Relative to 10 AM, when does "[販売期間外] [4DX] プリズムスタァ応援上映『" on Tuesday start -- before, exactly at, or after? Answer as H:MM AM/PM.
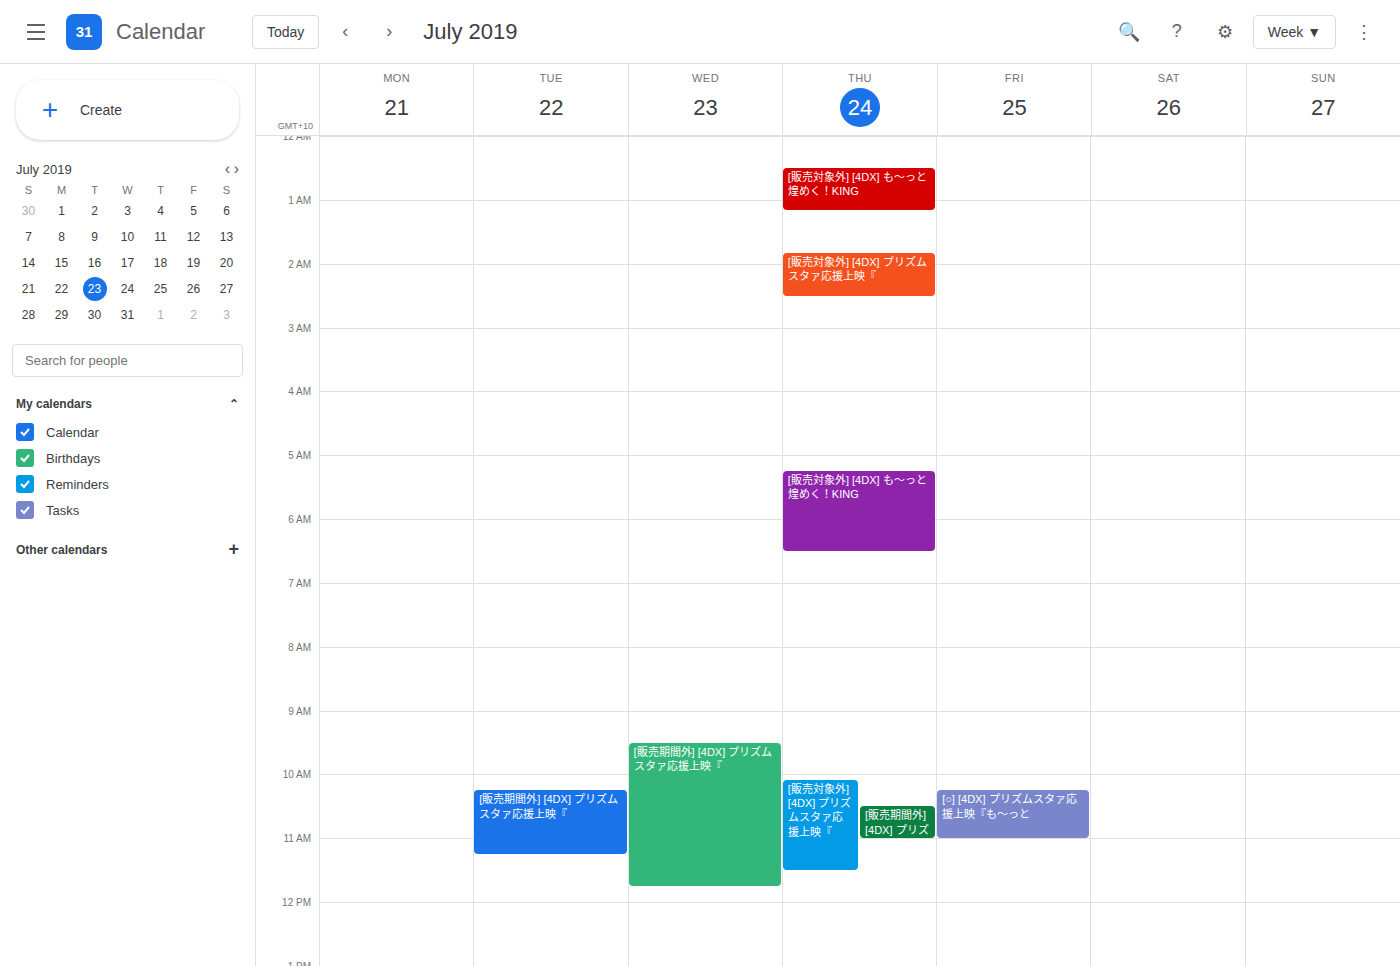
10:15 AM -- after 10 AM, 15 minutes below the 10 AM line.